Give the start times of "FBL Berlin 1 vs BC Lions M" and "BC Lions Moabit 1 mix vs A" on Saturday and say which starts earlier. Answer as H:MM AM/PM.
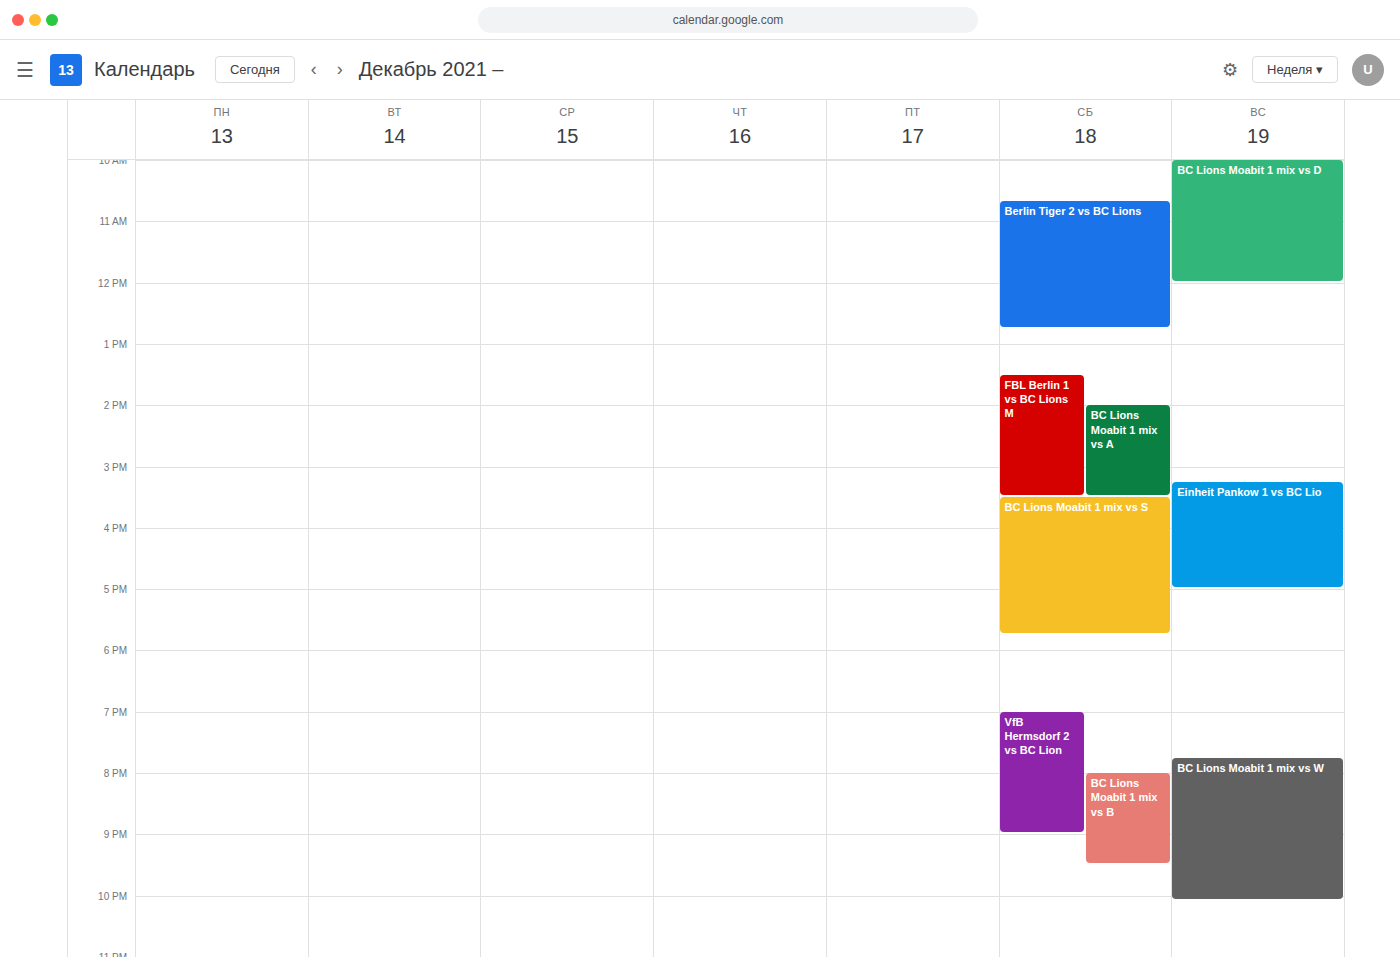
"FBL Berlin 1 vs BC Lions M" 1:30 PM; "BC Lions Moabit 1 mix vs A" 2:00 PM.